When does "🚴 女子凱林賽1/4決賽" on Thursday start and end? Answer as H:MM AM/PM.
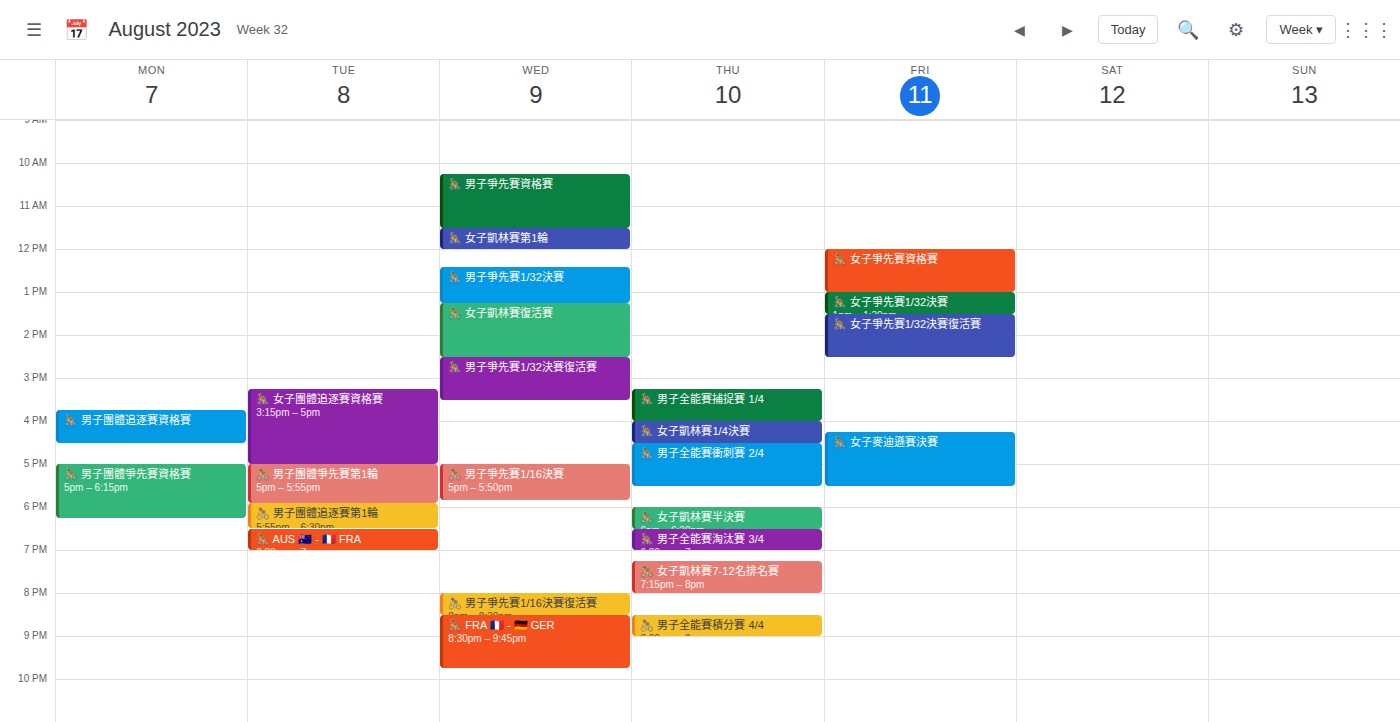
4:00 PM to 4:30 PM